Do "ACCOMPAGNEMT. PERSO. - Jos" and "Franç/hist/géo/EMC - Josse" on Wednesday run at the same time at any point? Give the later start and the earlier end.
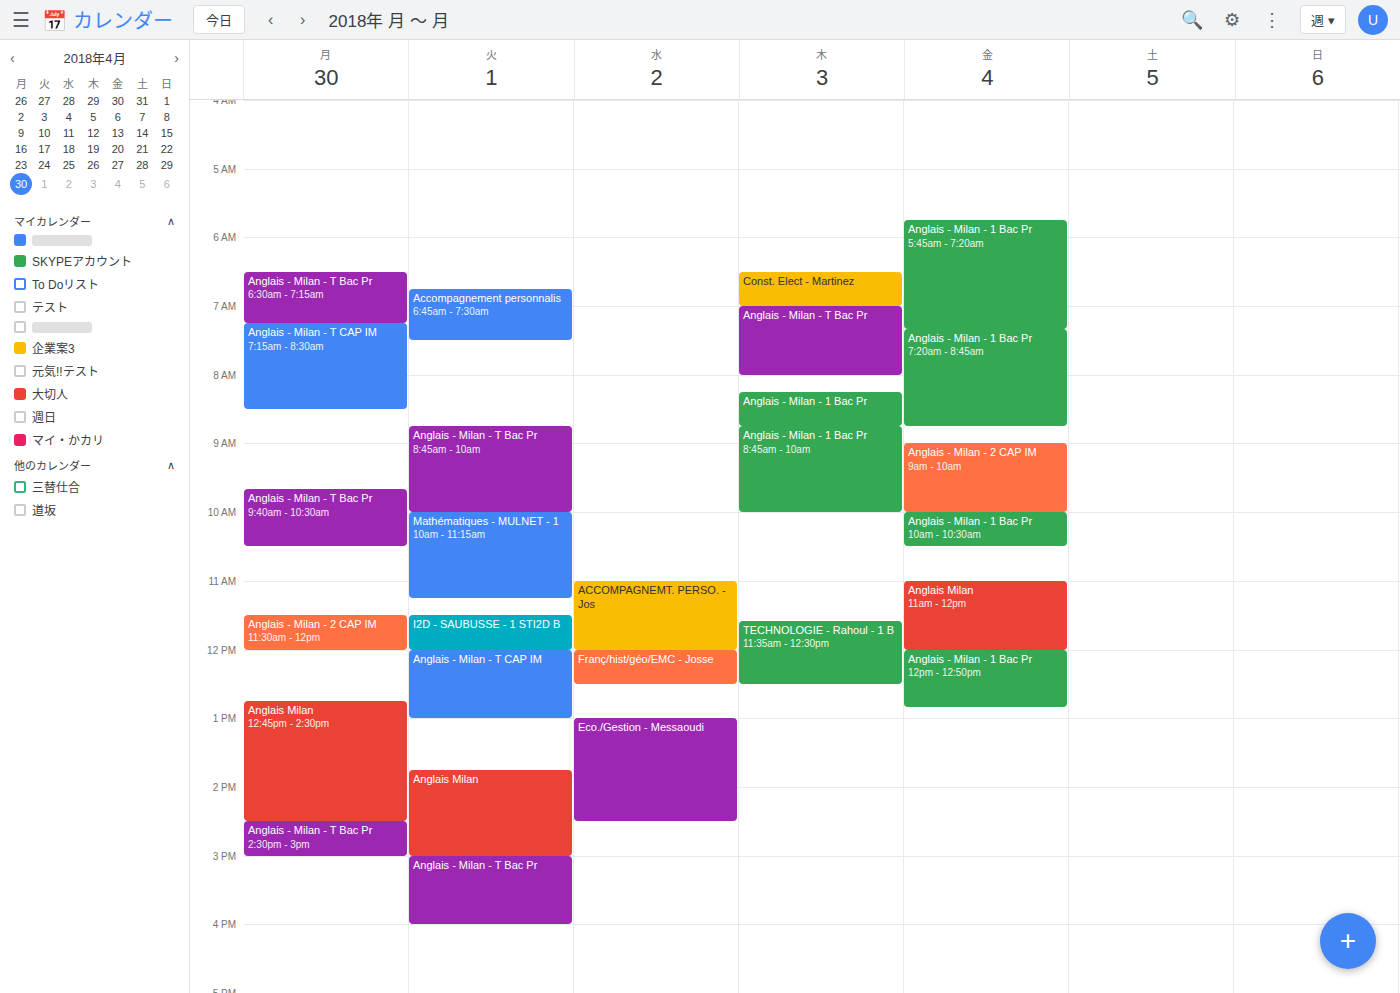
"ACCOMPAGNEMT. PERSO. - Jos" ends at 12:00 PM, exactly when "Franç/hist/géo/EMC - Josse" starts -- they touch but do not overlap.